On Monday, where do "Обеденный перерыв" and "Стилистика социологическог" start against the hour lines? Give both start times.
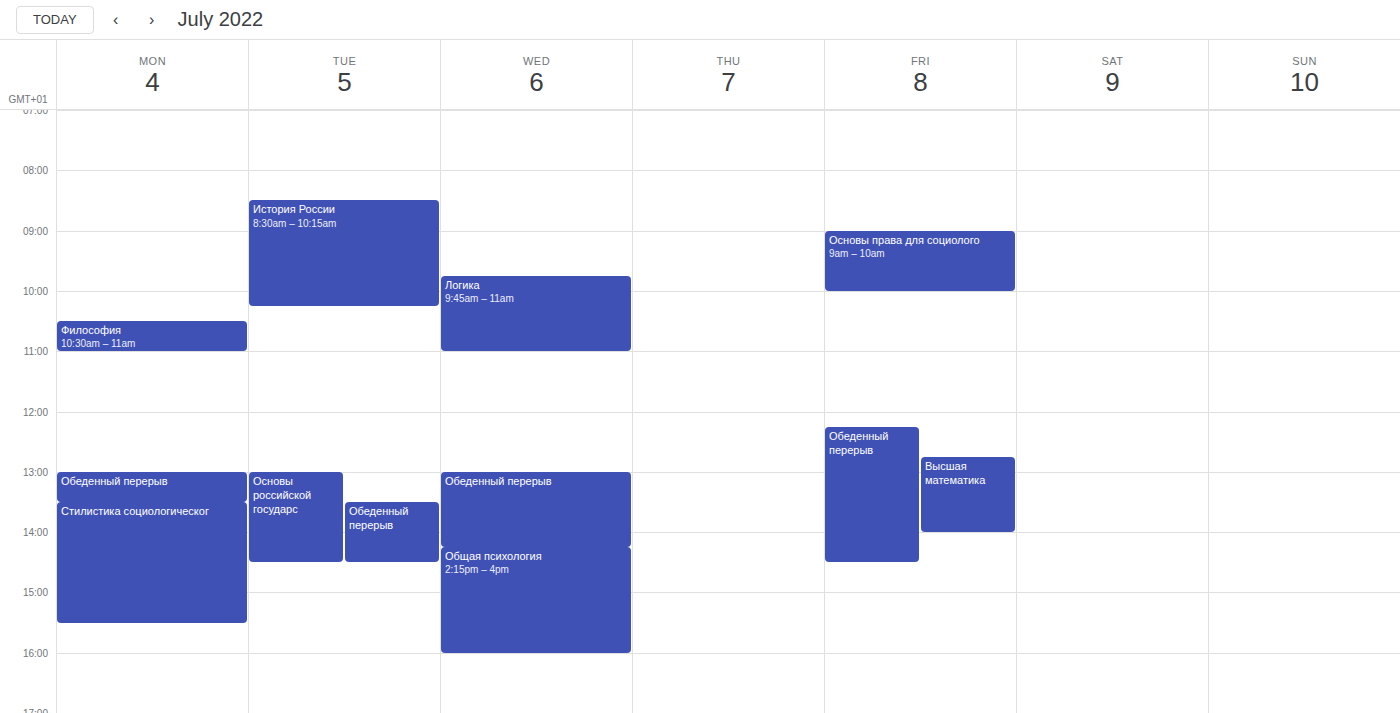
"Обеденный перерыв": 1:00 PM, exactly on the 1 PM line. "Стилистика социологическог": 1:30 PM, halfway between the 1 PM and 2 PM lines.